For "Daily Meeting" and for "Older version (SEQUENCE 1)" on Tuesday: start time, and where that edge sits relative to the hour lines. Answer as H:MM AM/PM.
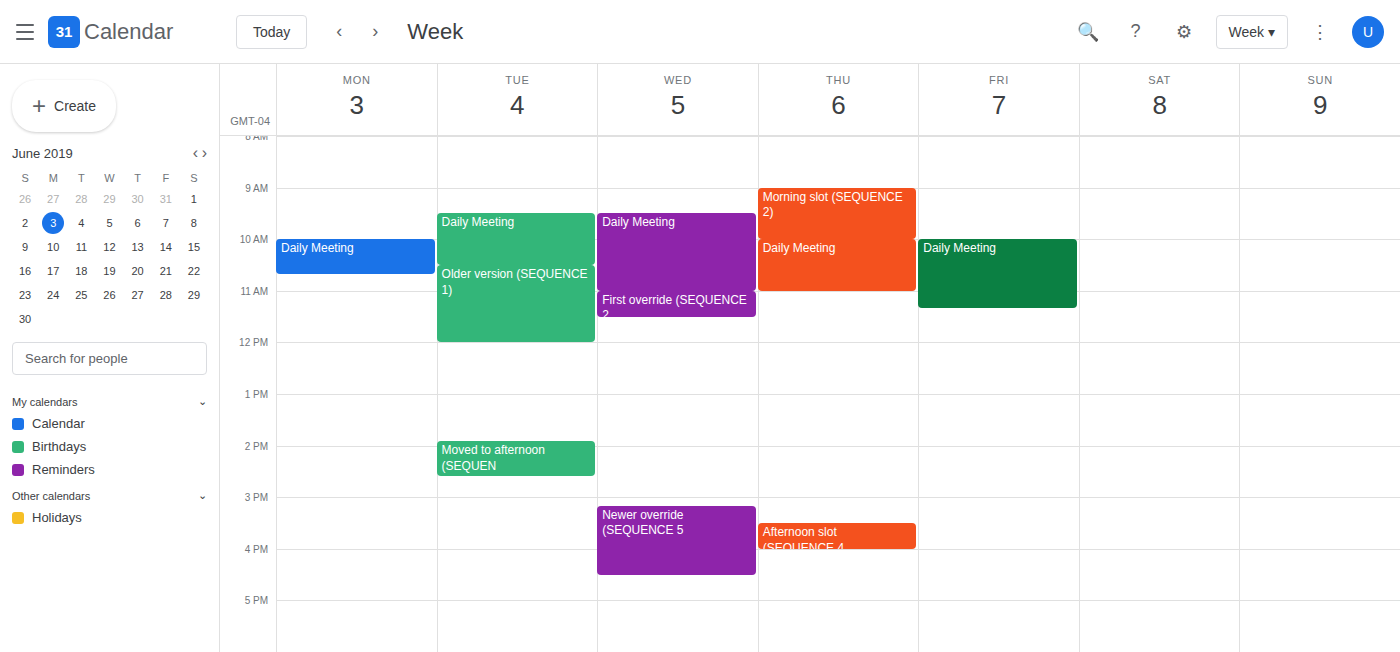
"Daily Meeting": 9:30 AM, halfway between the 9 AM and 10 AM lines. "Older version (SEQUENCE 1)": 10:30 AM, halfway between the 10 AM and 11 AM lines.